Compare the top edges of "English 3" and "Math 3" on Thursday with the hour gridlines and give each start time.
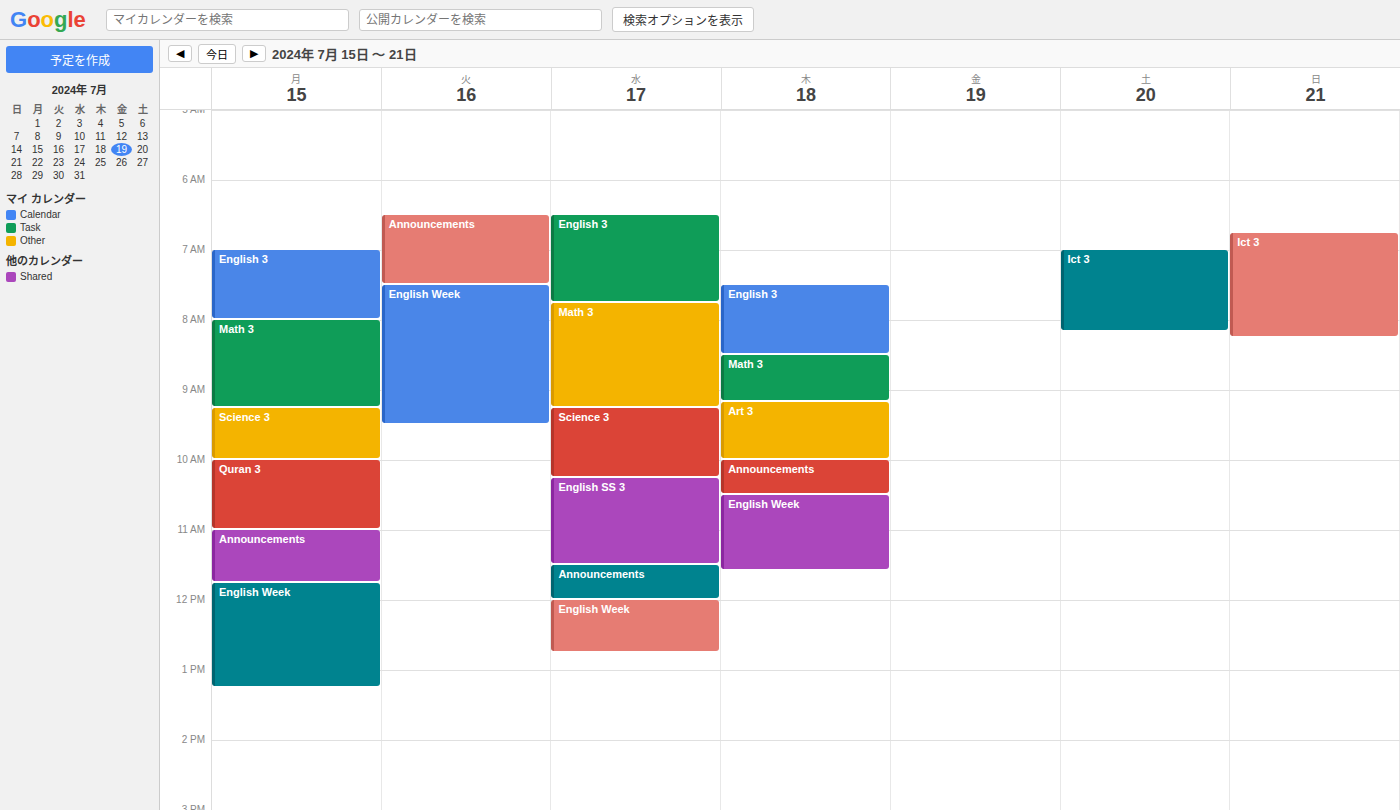
"English 3": 07:30, halfway between the 07:00 and 08:00 lines. "Math 3": 08:30, halfway between the 08:00 and 09:00 lines.